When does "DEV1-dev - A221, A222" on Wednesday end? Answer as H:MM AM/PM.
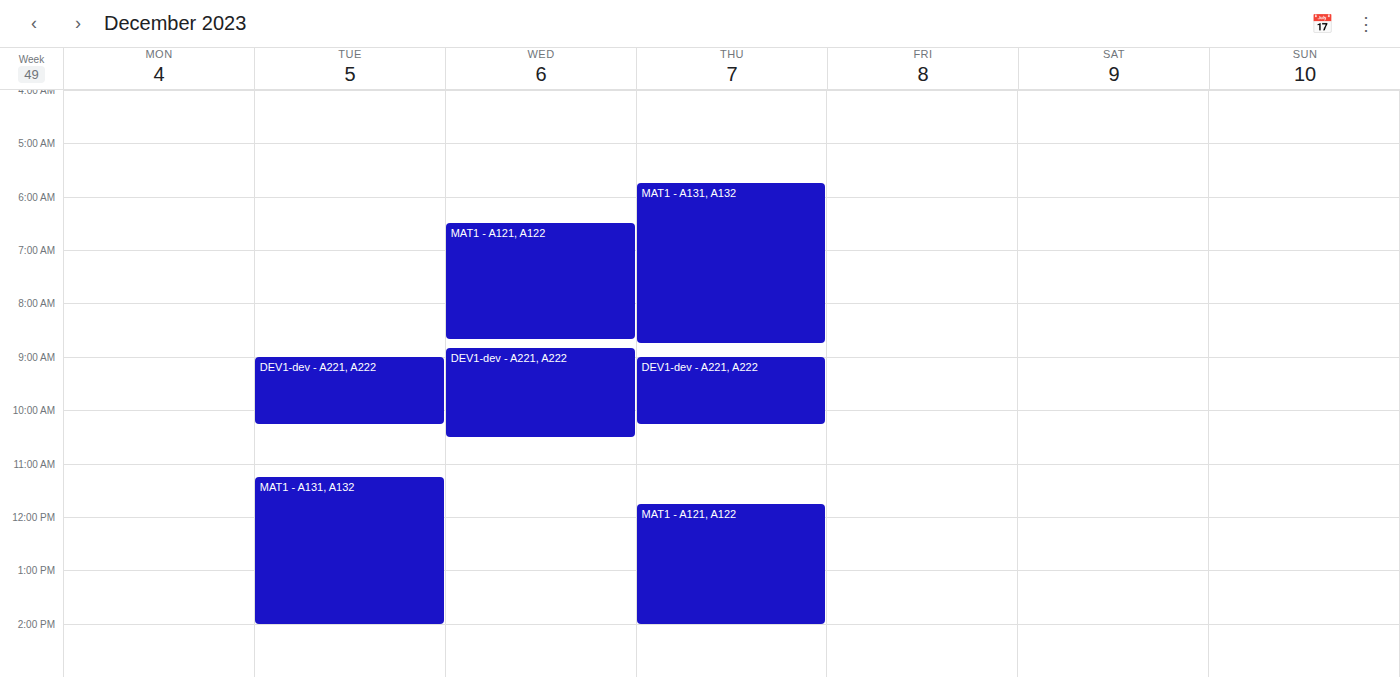
10:30 AM